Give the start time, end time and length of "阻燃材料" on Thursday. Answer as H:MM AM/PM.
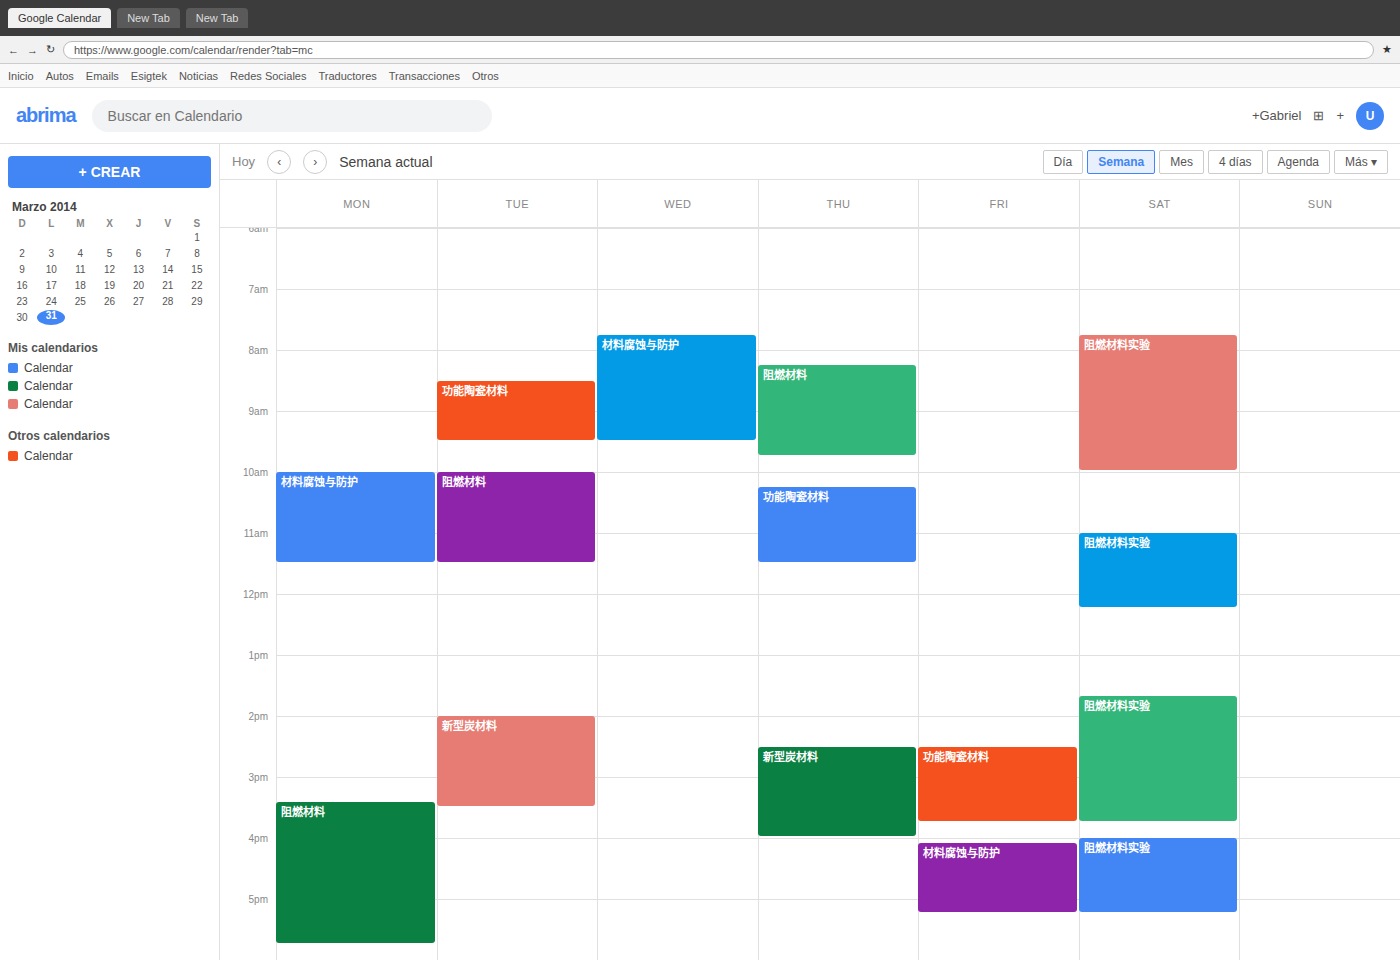
8:15 AM to 9:45 AM, 1 hour 30 minutes